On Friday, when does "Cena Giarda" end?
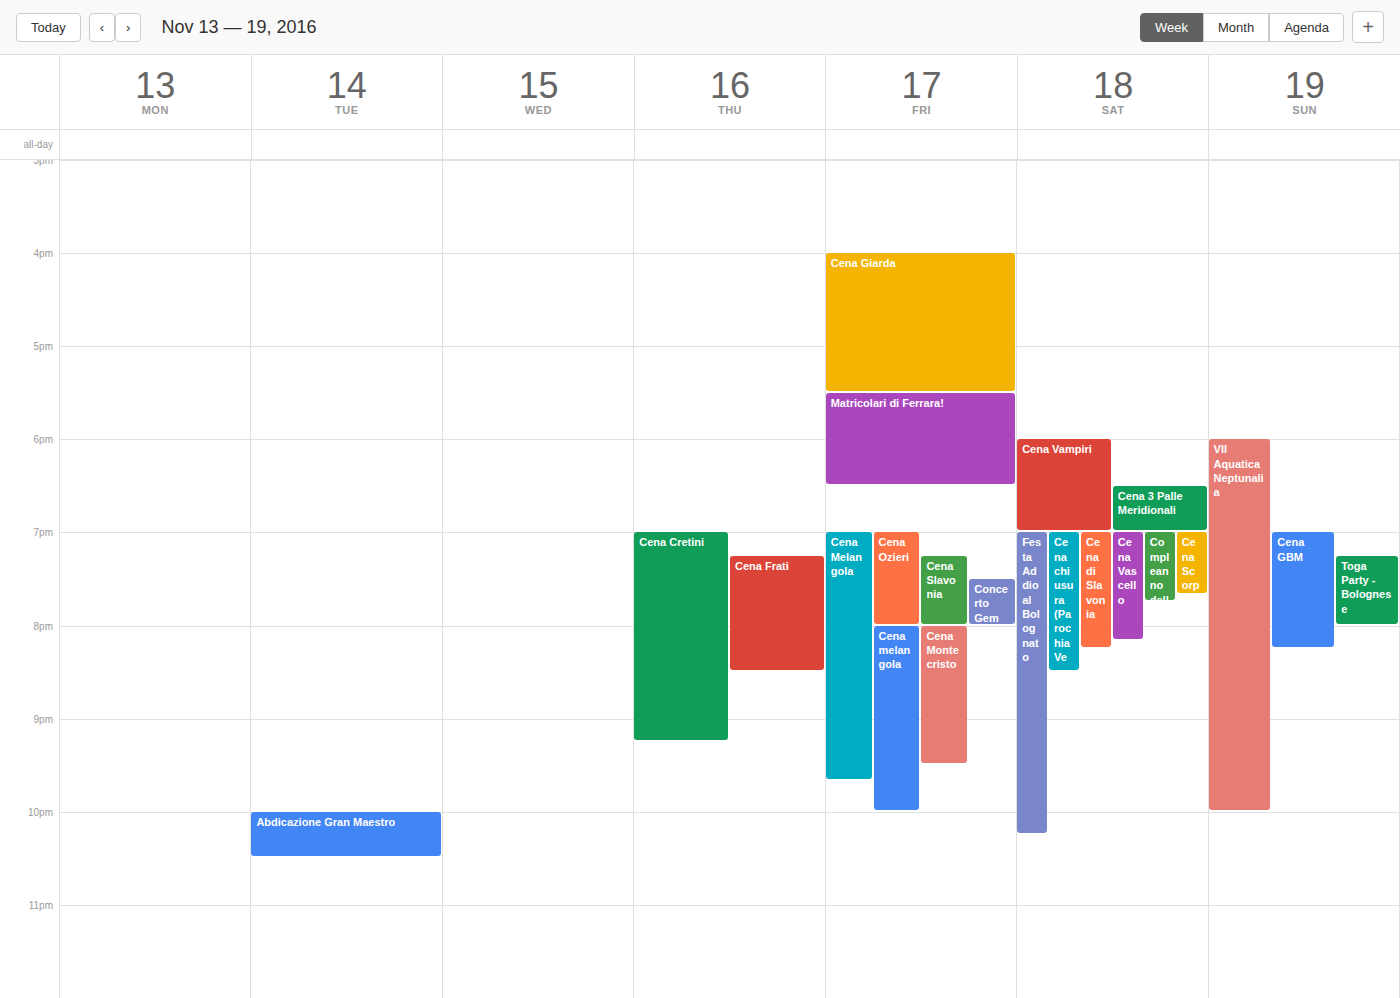
5:30 PM